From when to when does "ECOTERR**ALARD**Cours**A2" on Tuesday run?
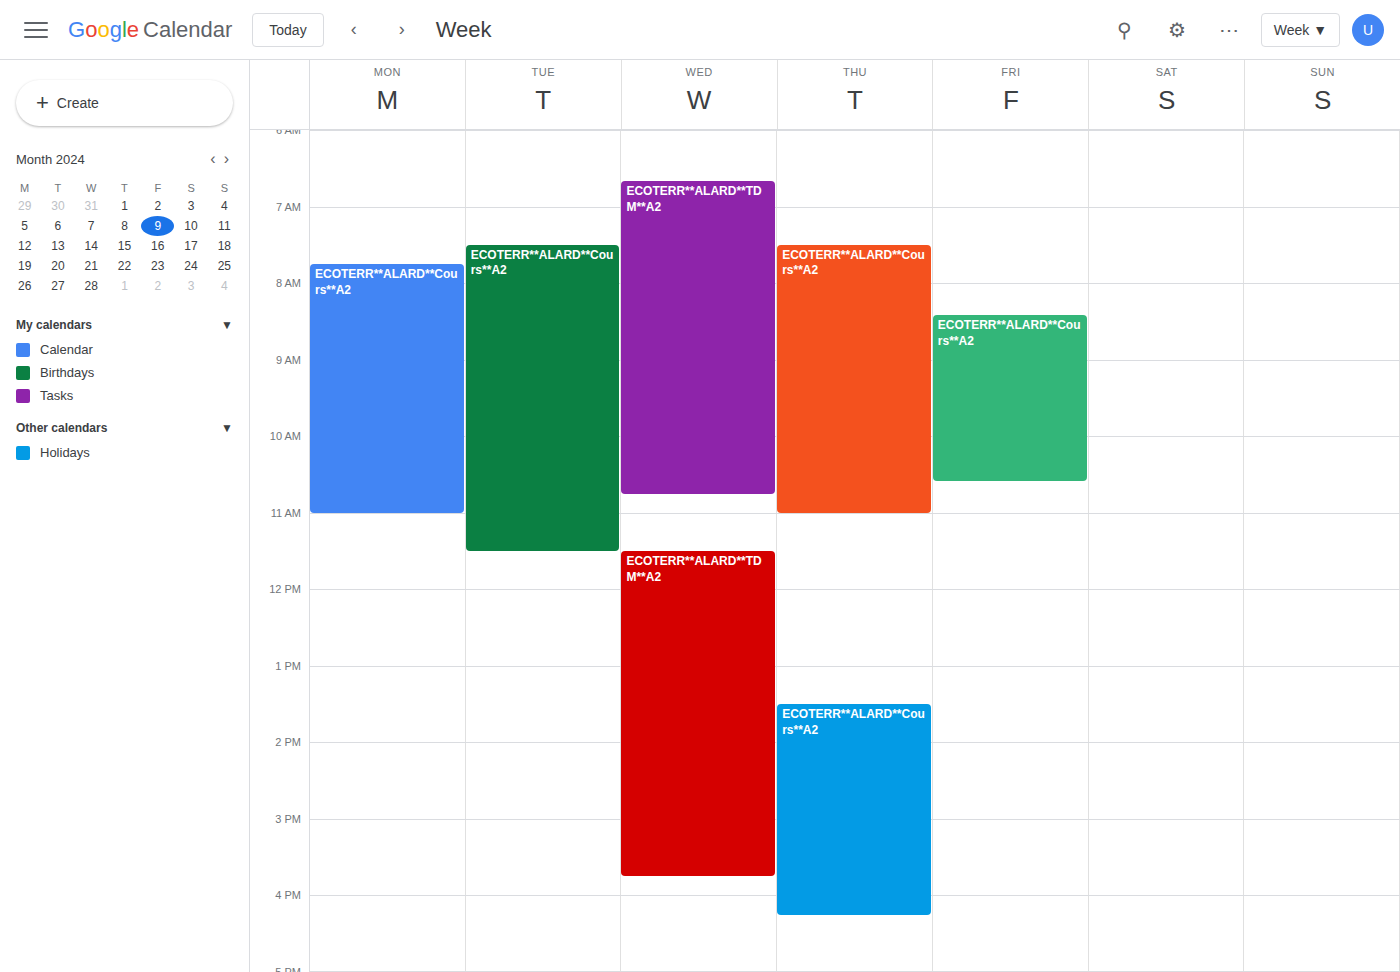
7:30 AM to 11:30 AM